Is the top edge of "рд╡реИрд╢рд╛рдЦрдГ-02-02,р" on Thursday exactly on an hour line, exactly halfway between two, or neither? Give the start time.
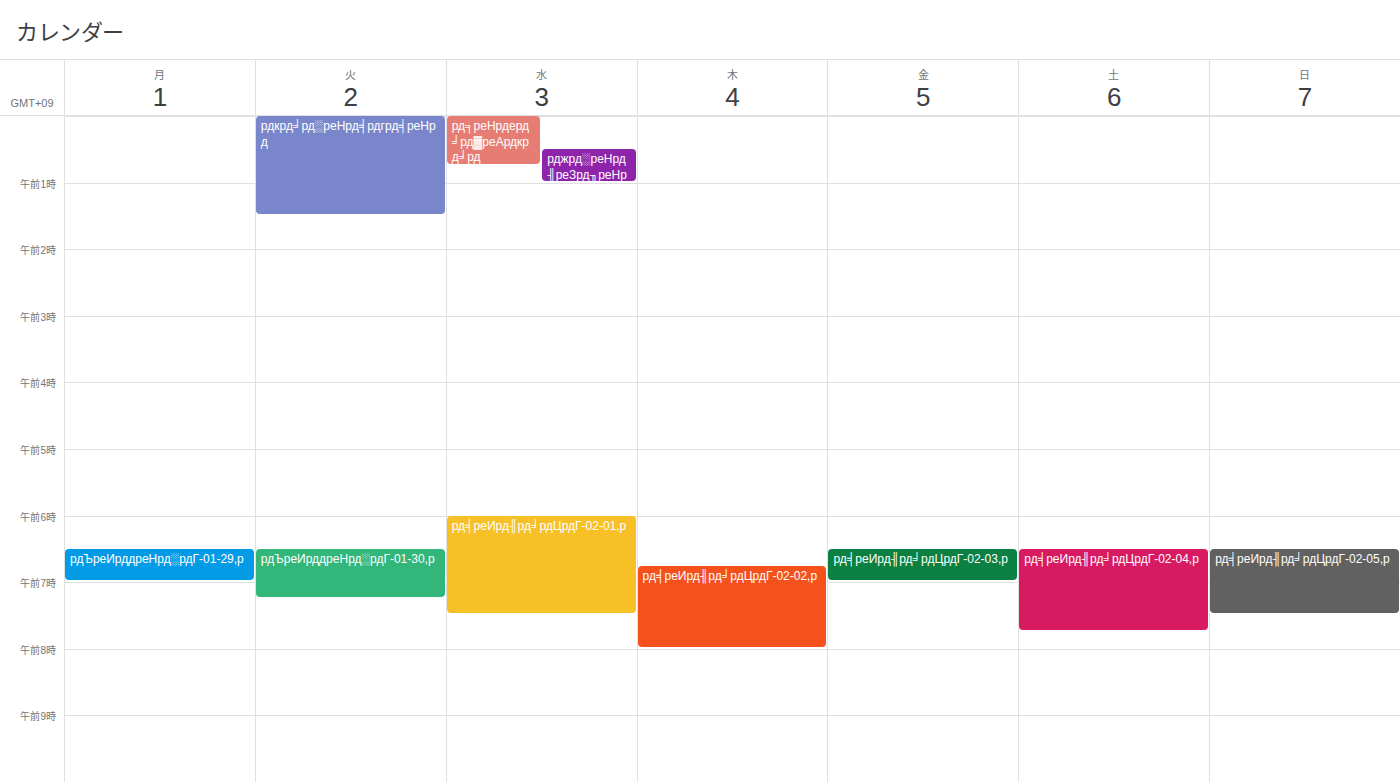
6:45 AM -- neither: three quarters of the way from the 6 AM line to the 7 AM line.